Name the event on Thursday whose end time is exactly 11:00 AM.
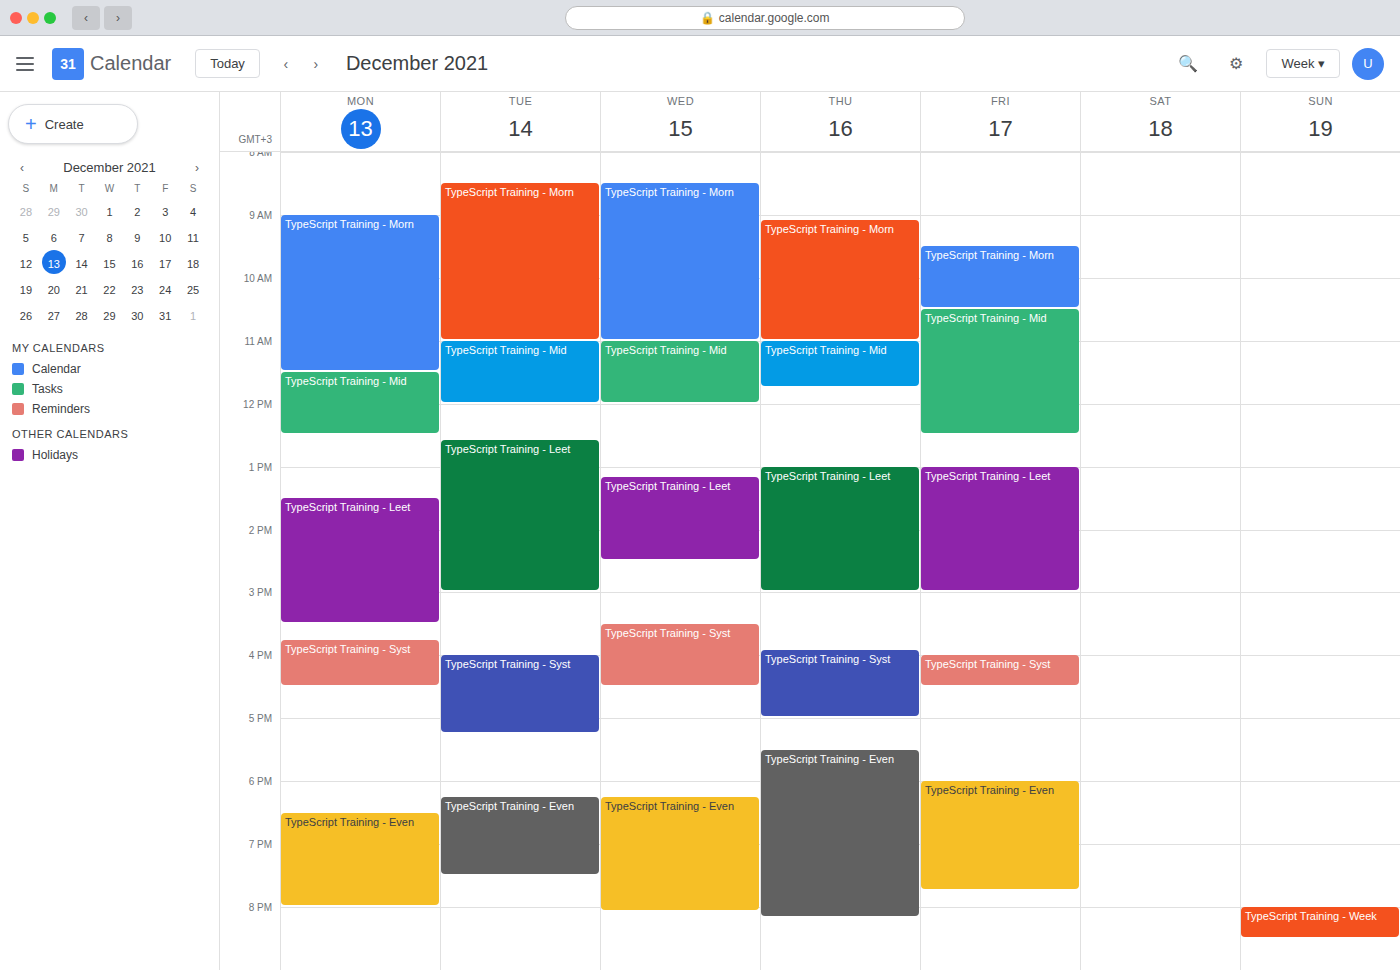
"TypeScript Training - Morn"